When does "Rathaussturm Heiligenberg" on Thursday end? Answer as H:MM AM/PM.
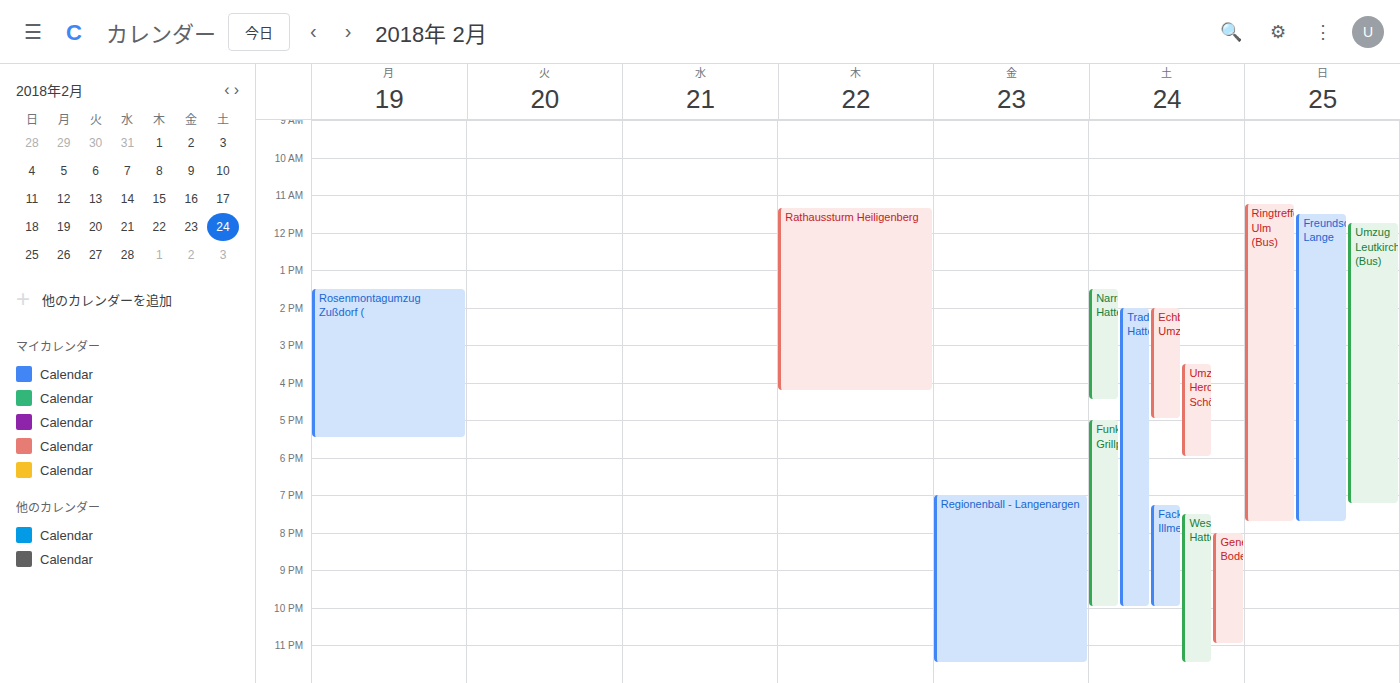
4:15 PM